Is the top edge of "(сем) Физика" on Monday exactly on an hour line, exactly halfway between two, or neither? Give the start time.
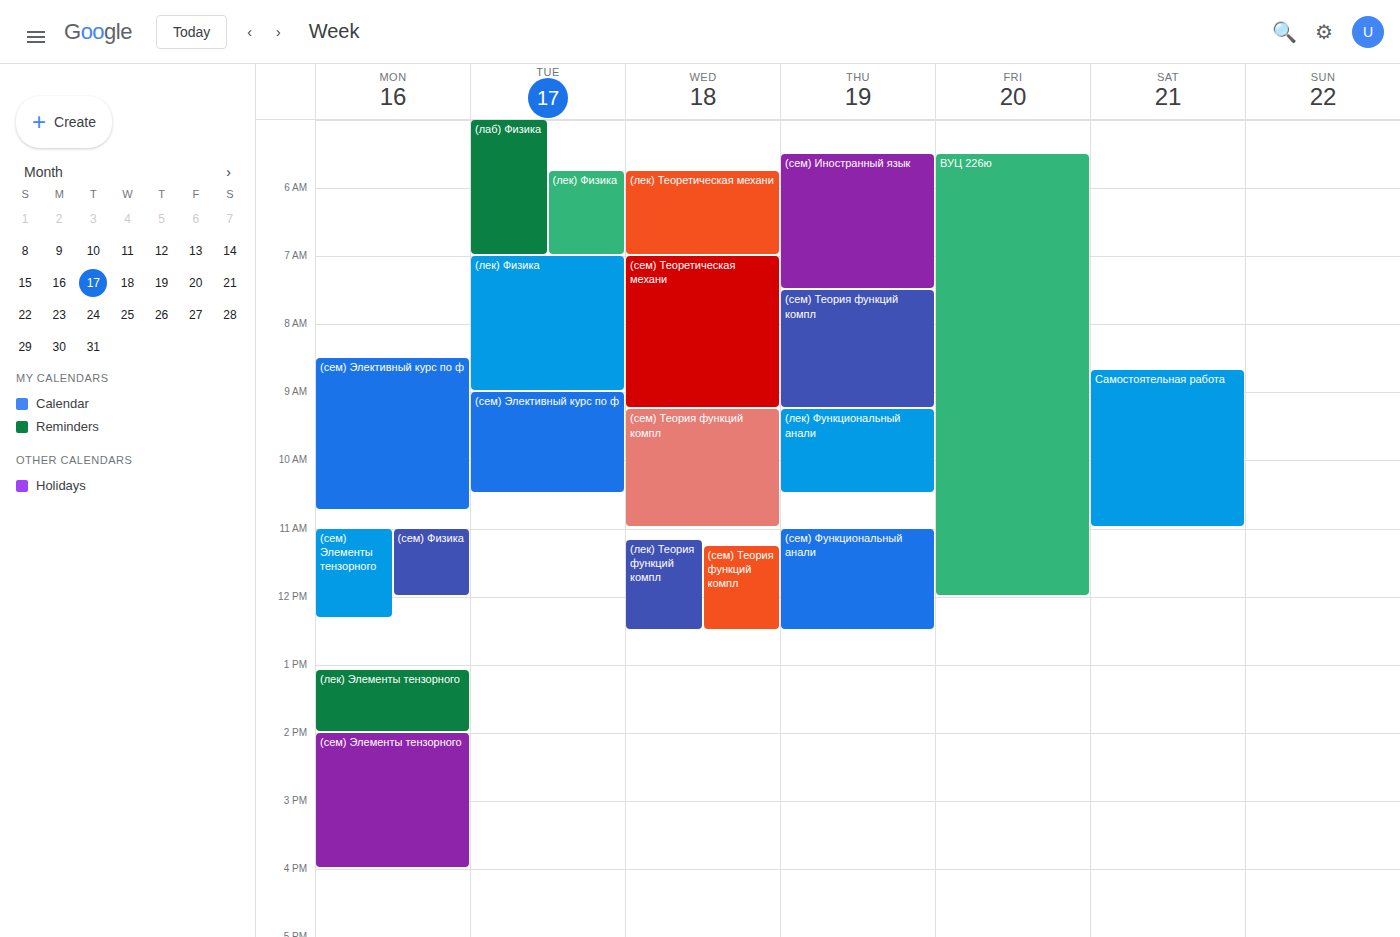
11:00 AM -- exactly on the 11 AM line.